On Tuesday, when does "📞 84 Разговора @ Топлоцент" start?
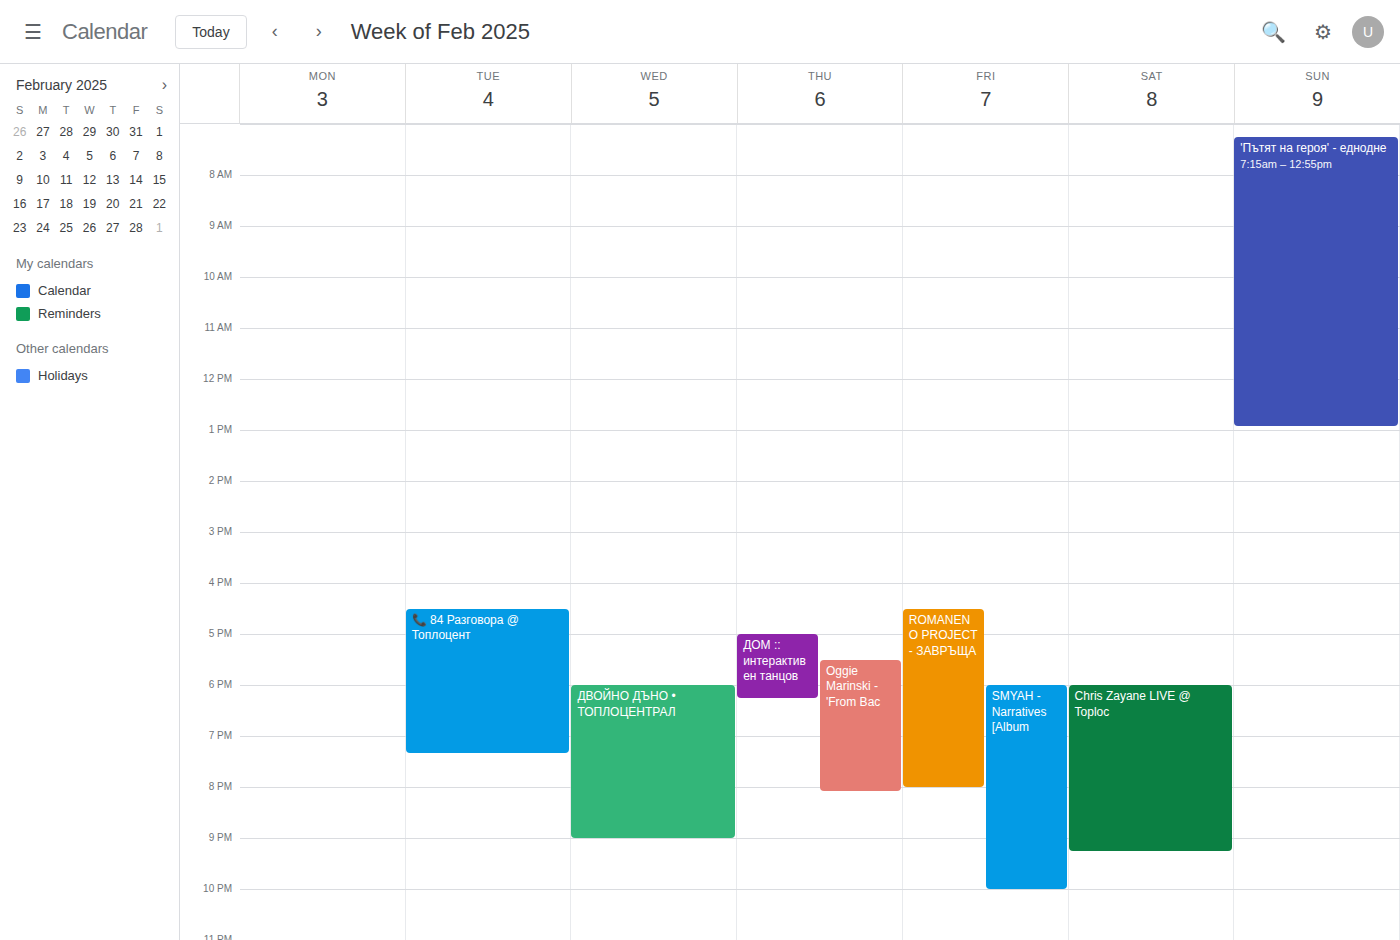
4:30 PM